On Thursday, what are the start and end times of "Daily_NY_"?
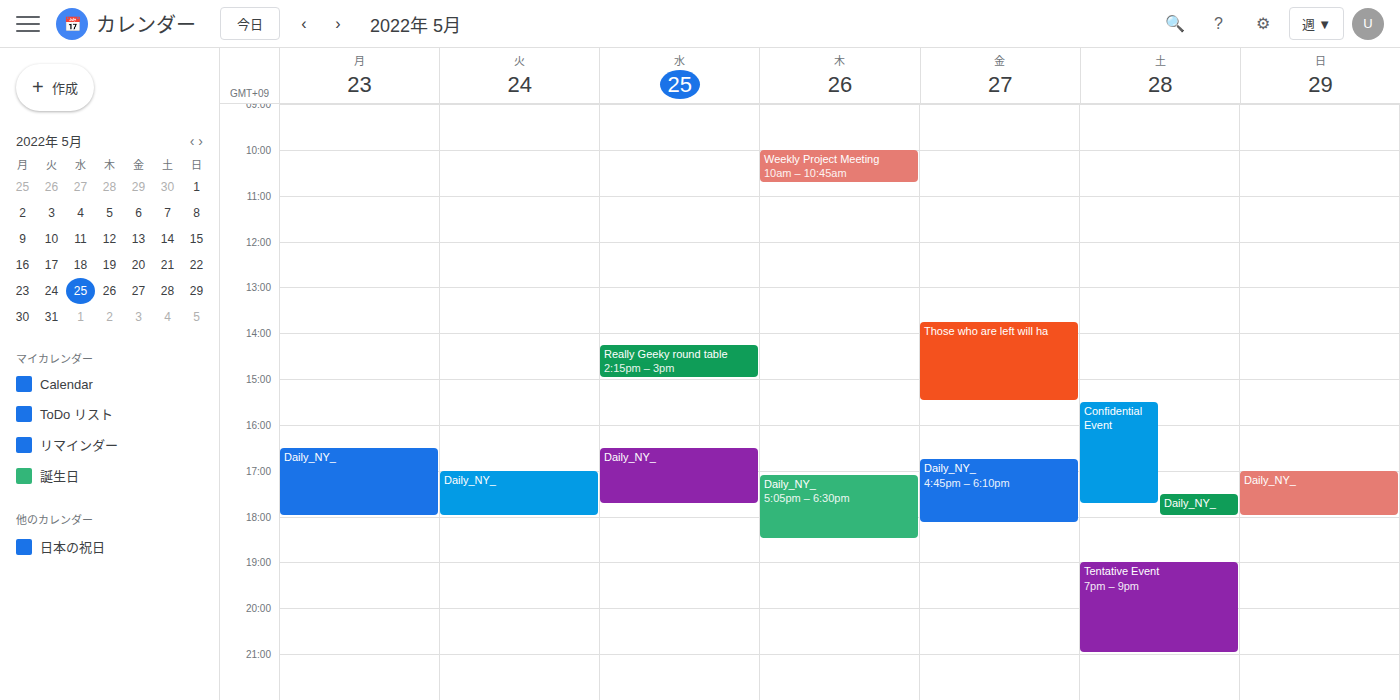
5:05 PM to 6:30 PM